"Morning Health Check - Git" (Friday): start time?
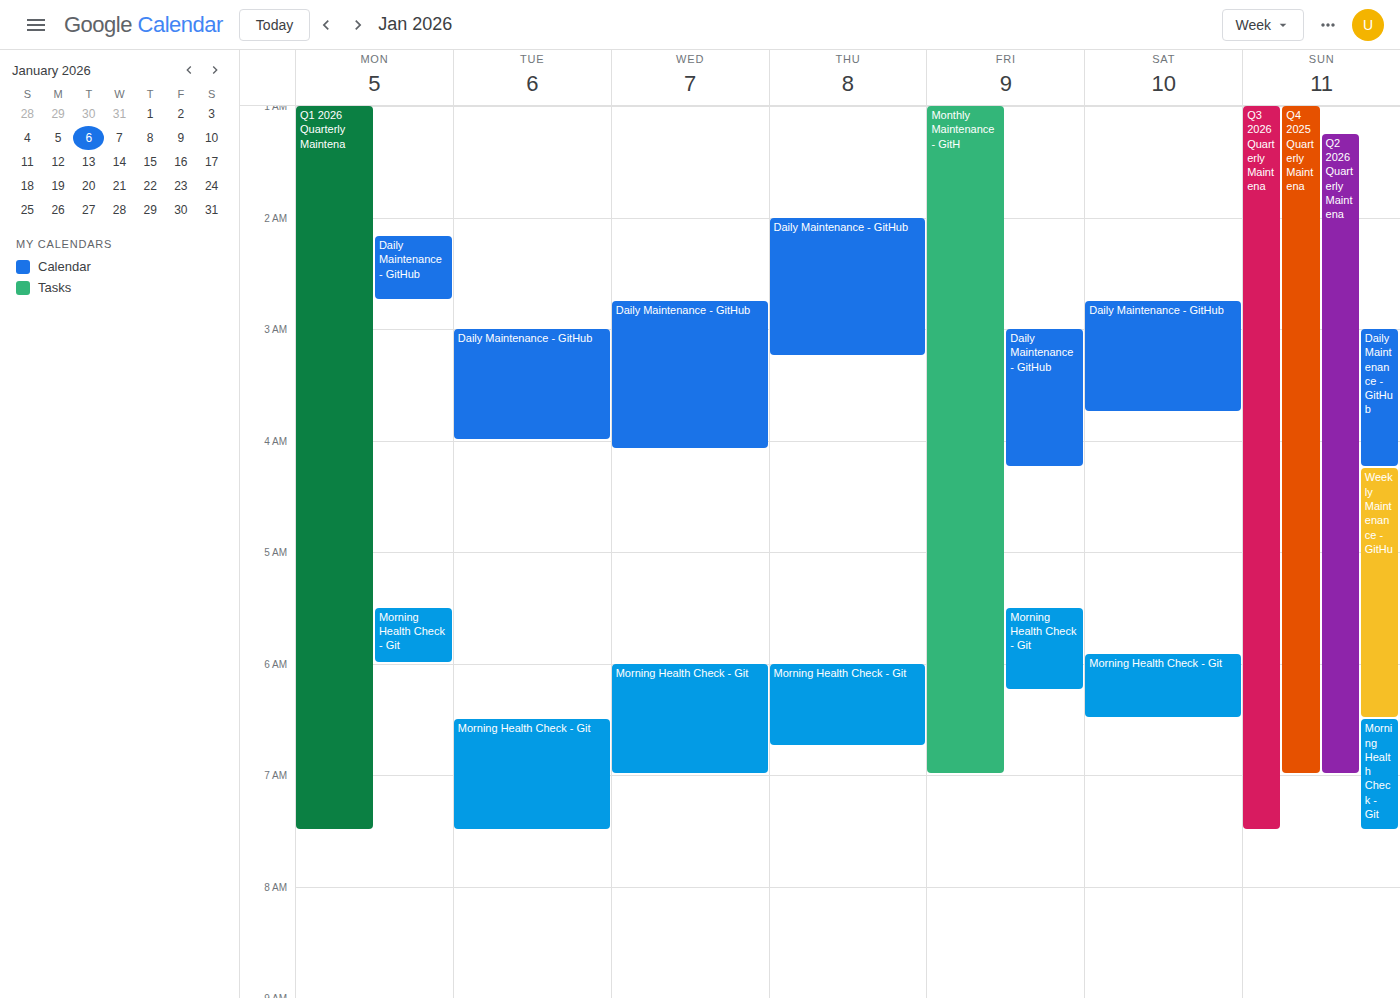
5:30 AM